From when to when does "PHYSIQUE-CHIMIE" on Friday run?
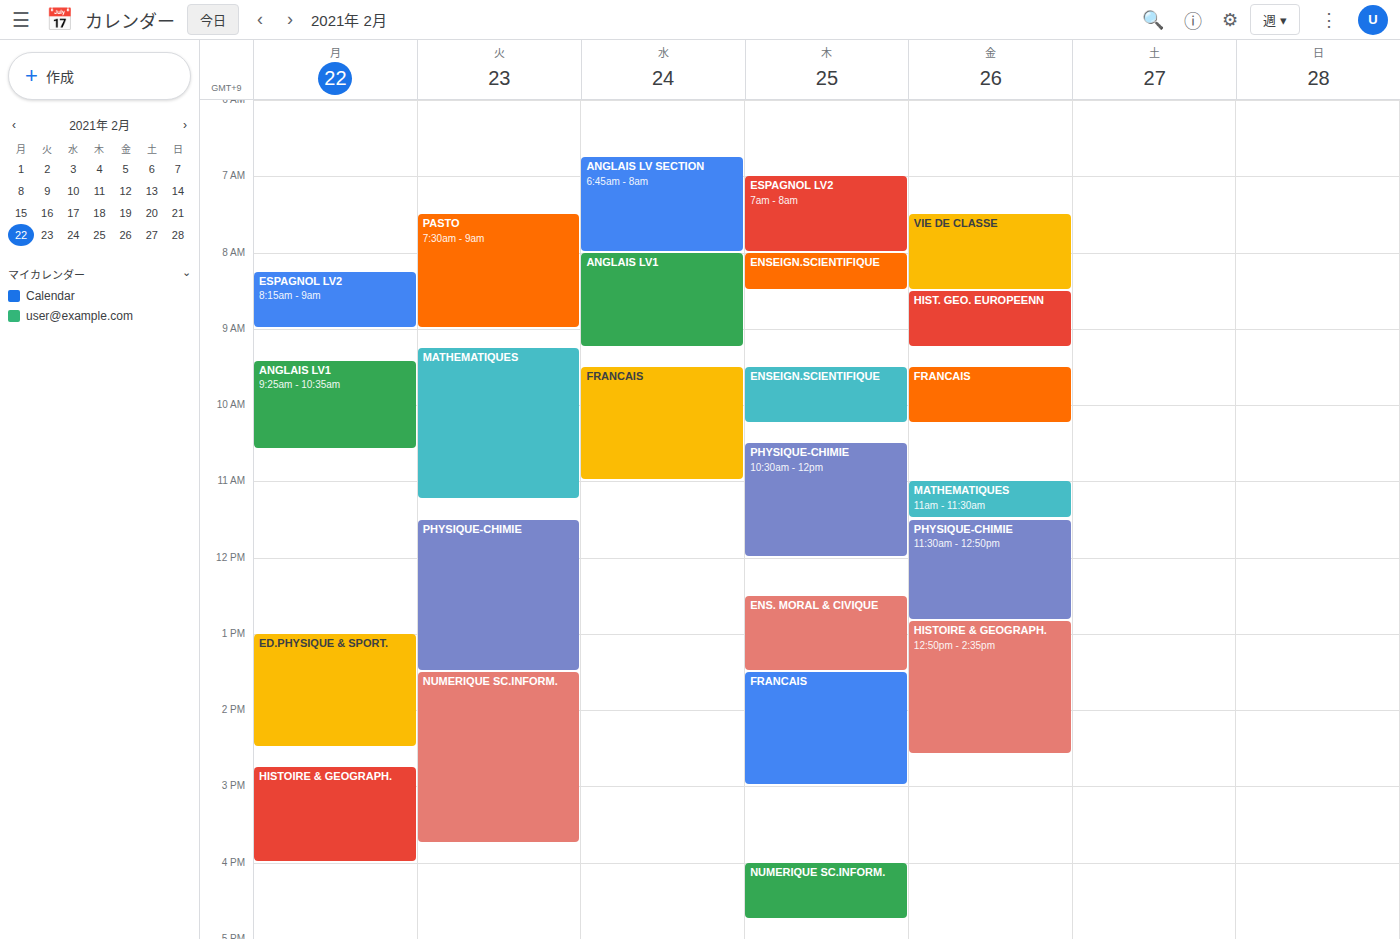
11:30 AM to 12:50 PM